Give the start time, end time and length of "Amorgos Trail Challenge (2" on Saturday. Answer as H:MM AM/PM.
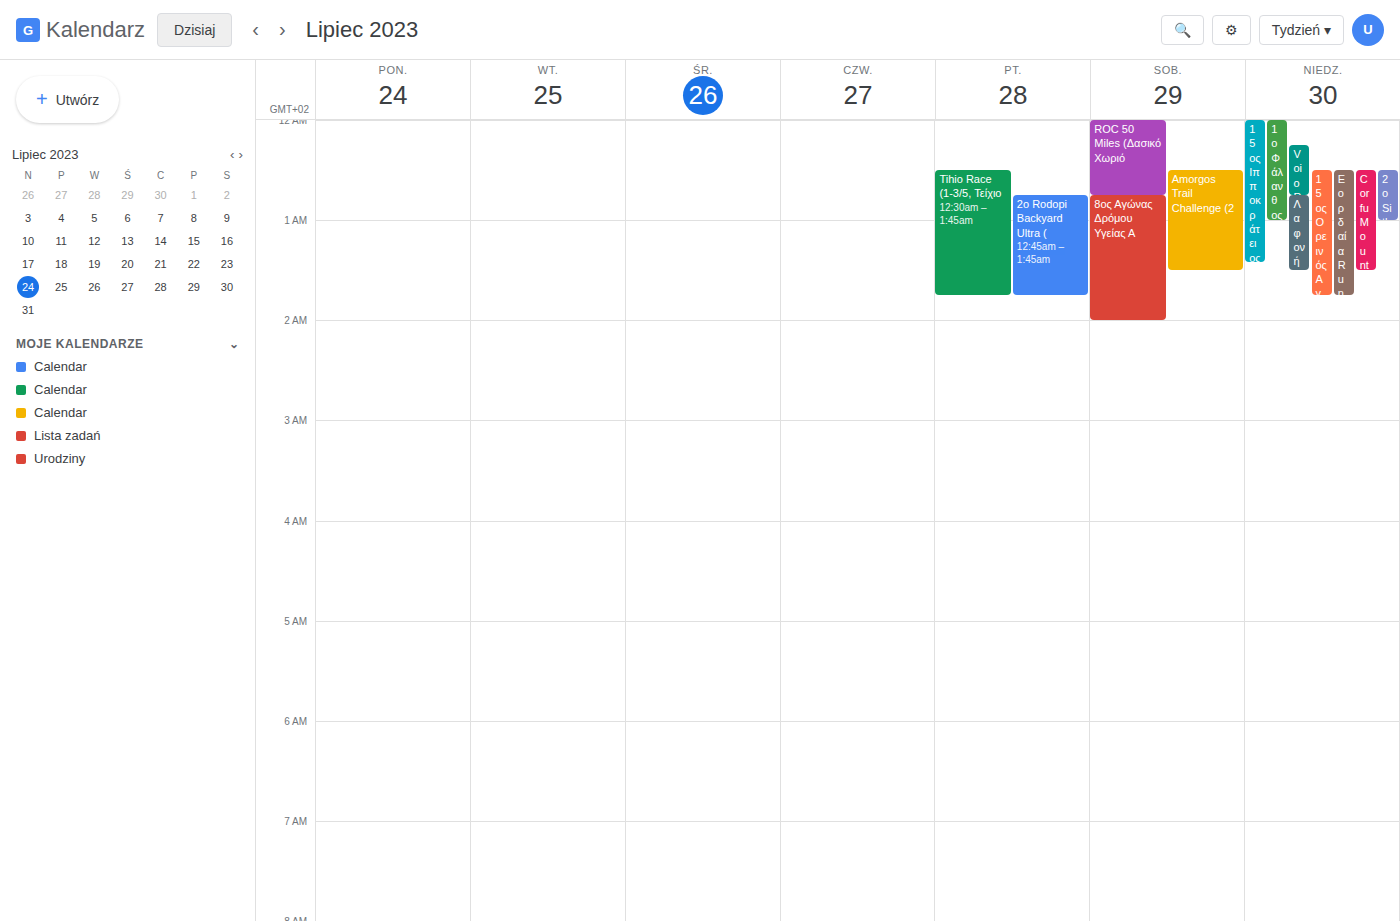
12:30 AM to 1:30 AM, 1 hour